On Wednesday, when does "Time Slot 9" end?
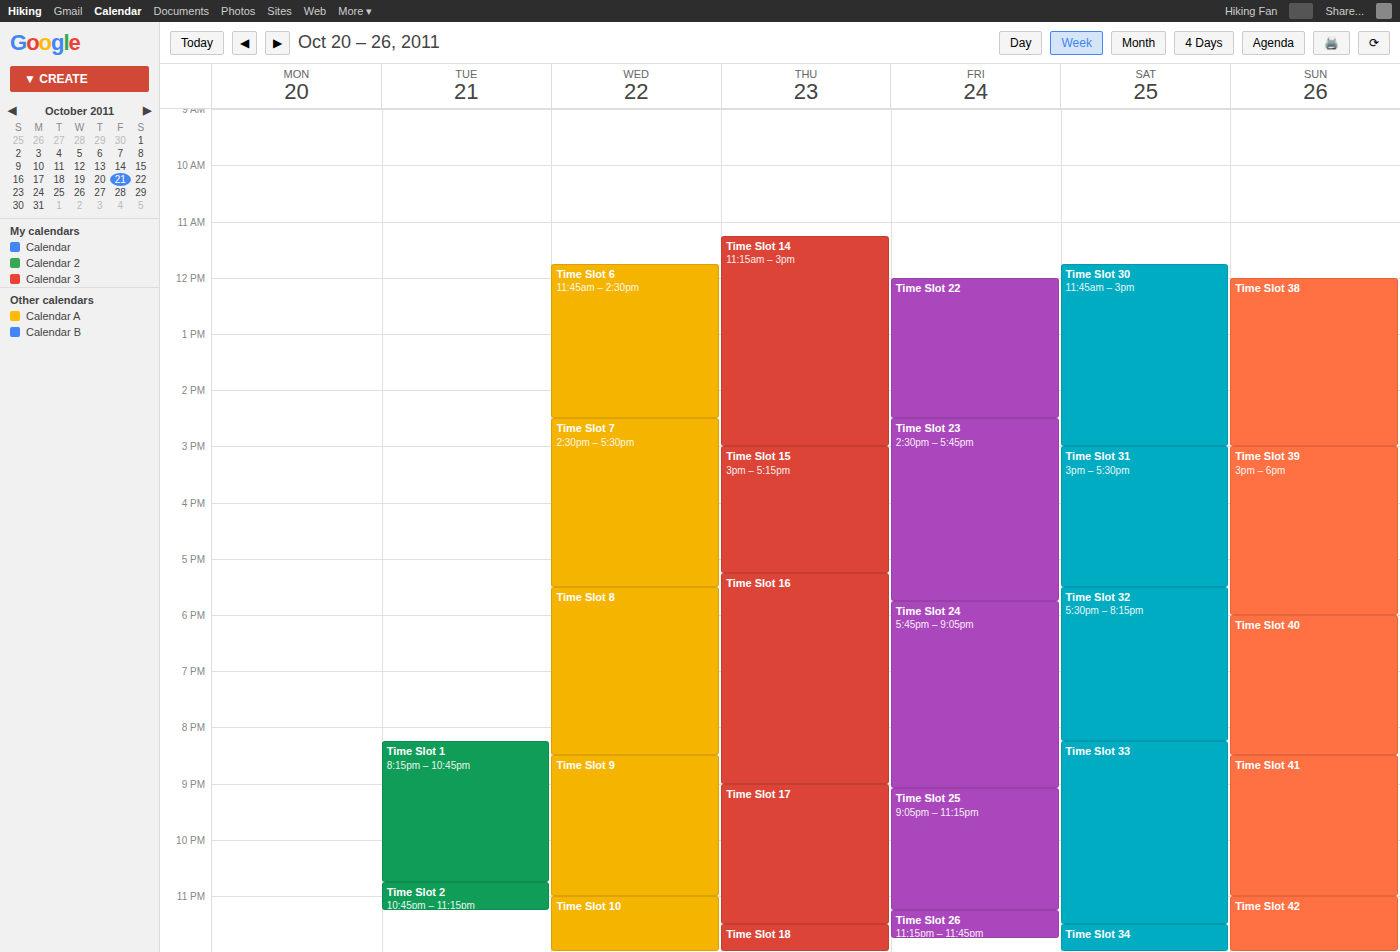
23:00